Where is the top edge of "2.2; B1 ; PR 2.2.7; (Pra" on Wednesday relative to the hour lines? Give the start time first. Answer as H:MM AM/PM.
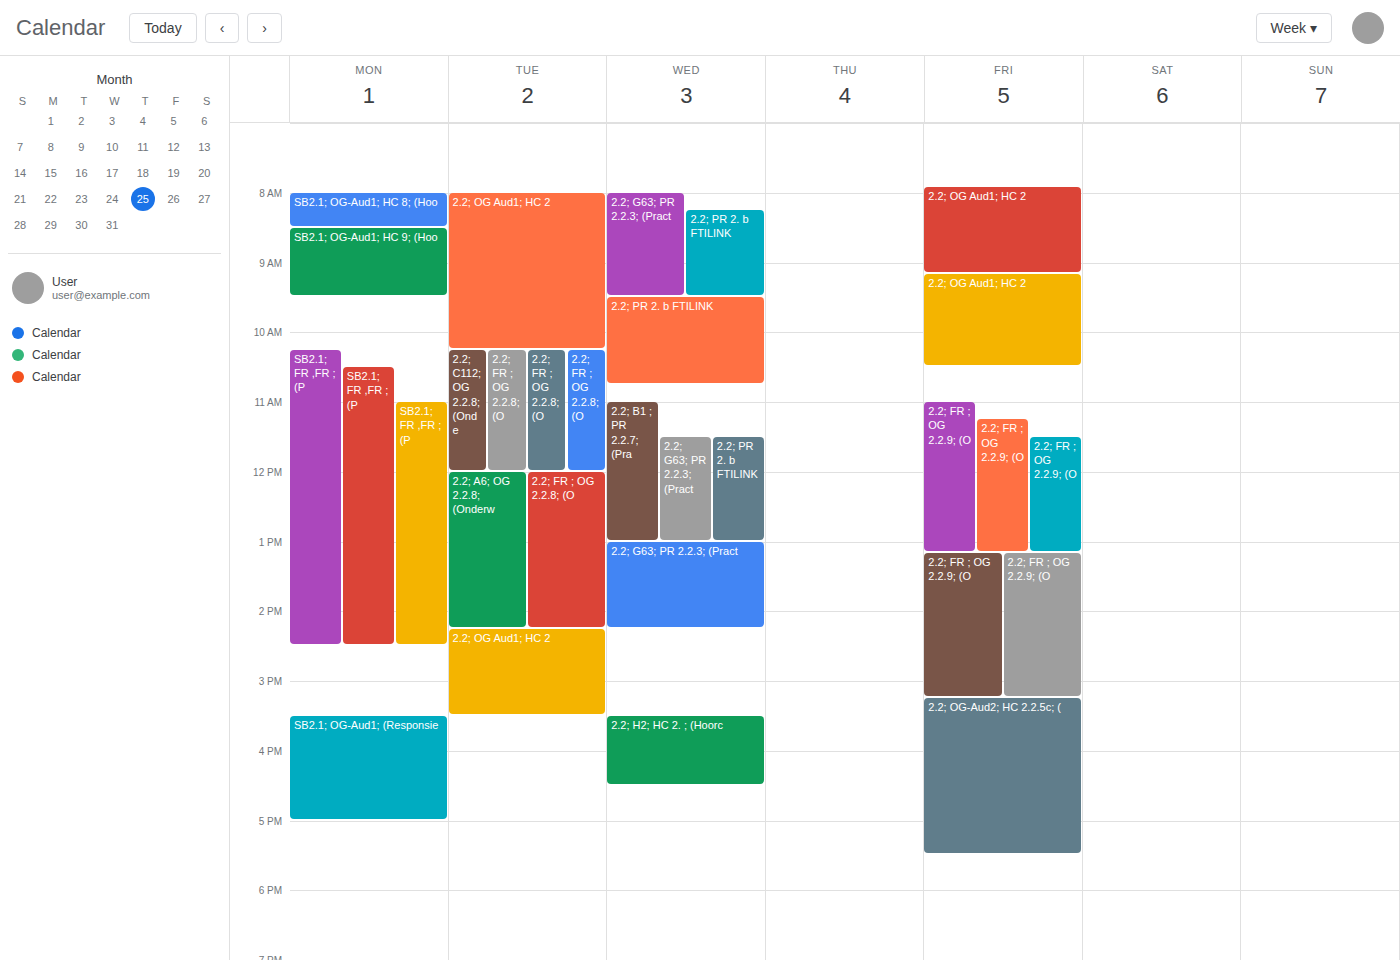
11:00 AM -- exactly on the 11 AM line.